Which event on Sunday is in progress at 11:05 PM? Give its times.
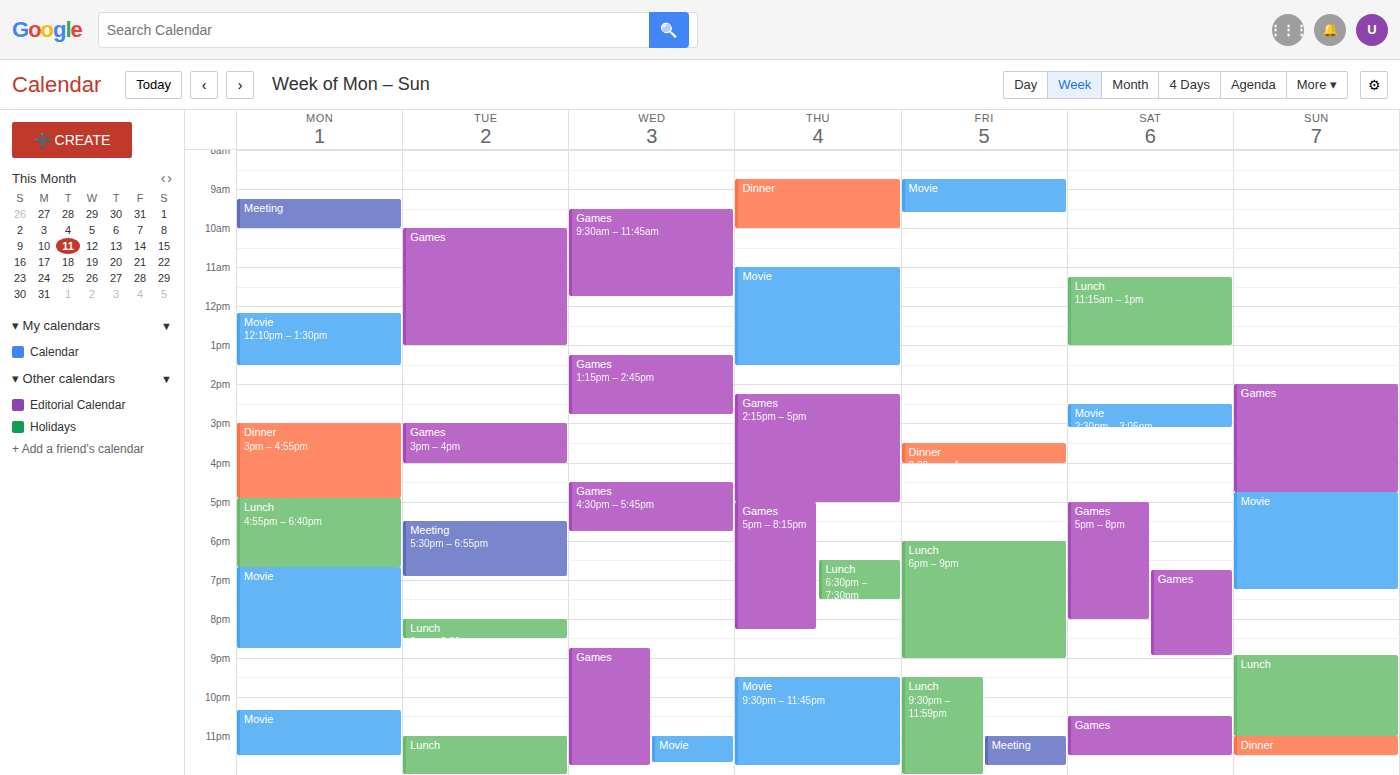
"Dinner", 11:00 PM to 11:30 PM